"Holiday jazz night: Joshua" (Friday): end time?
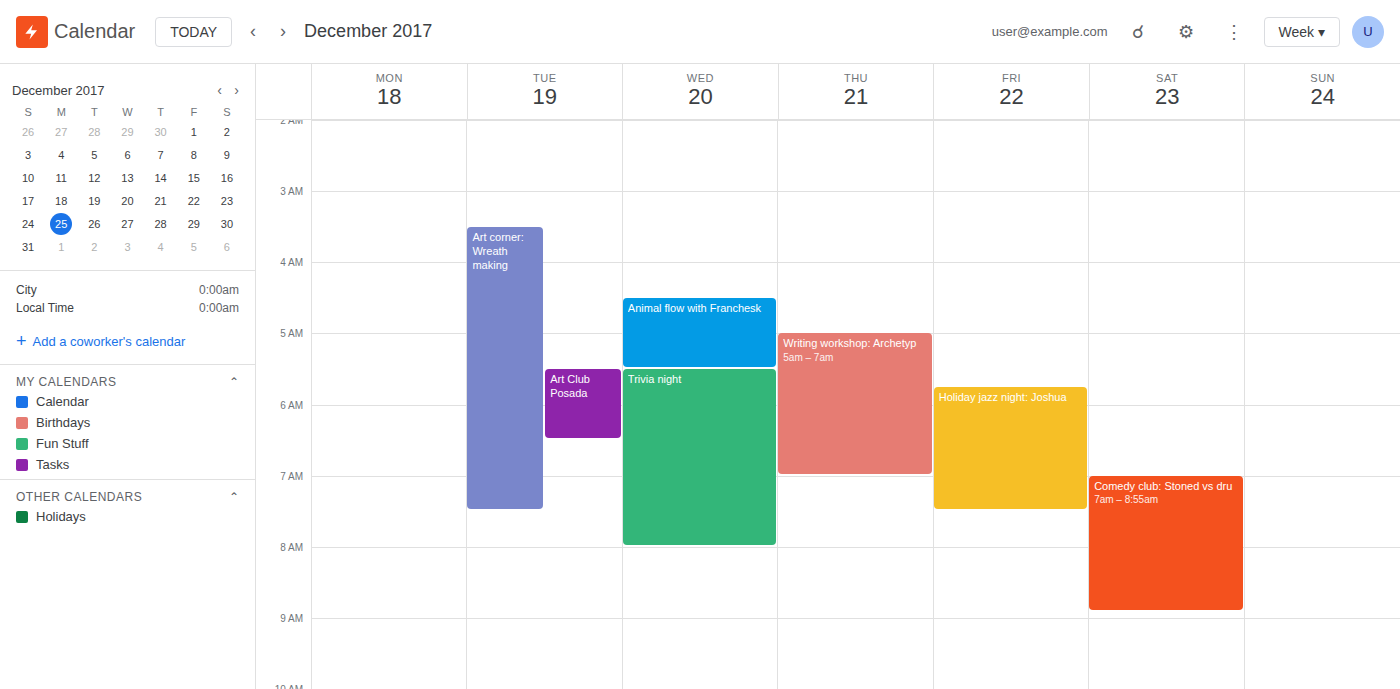
7:30 AM